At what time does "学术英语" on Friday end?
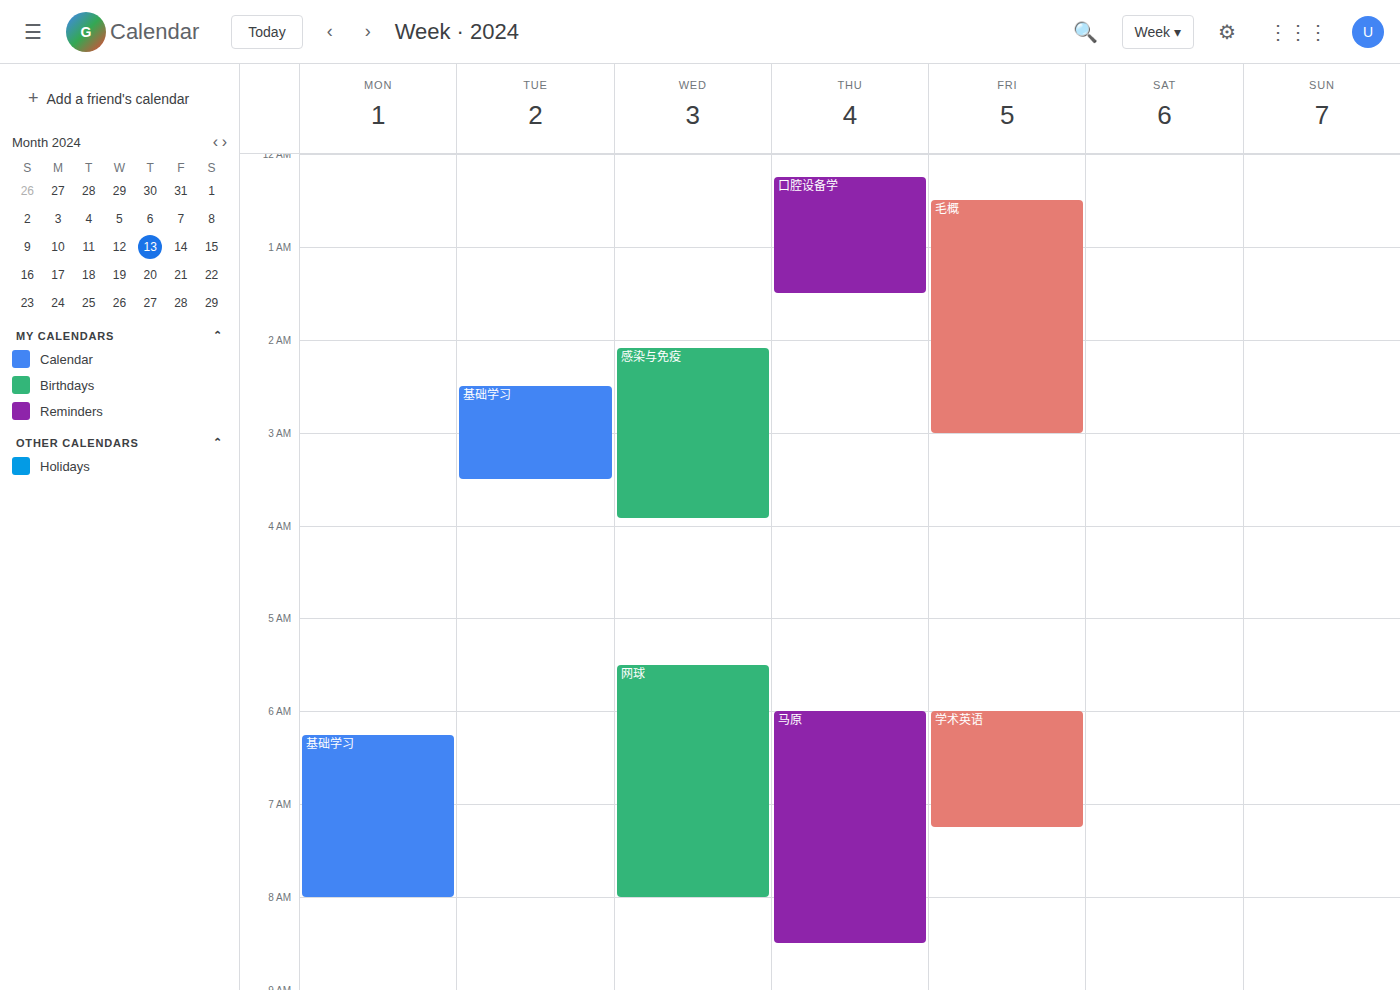
7:15 AM